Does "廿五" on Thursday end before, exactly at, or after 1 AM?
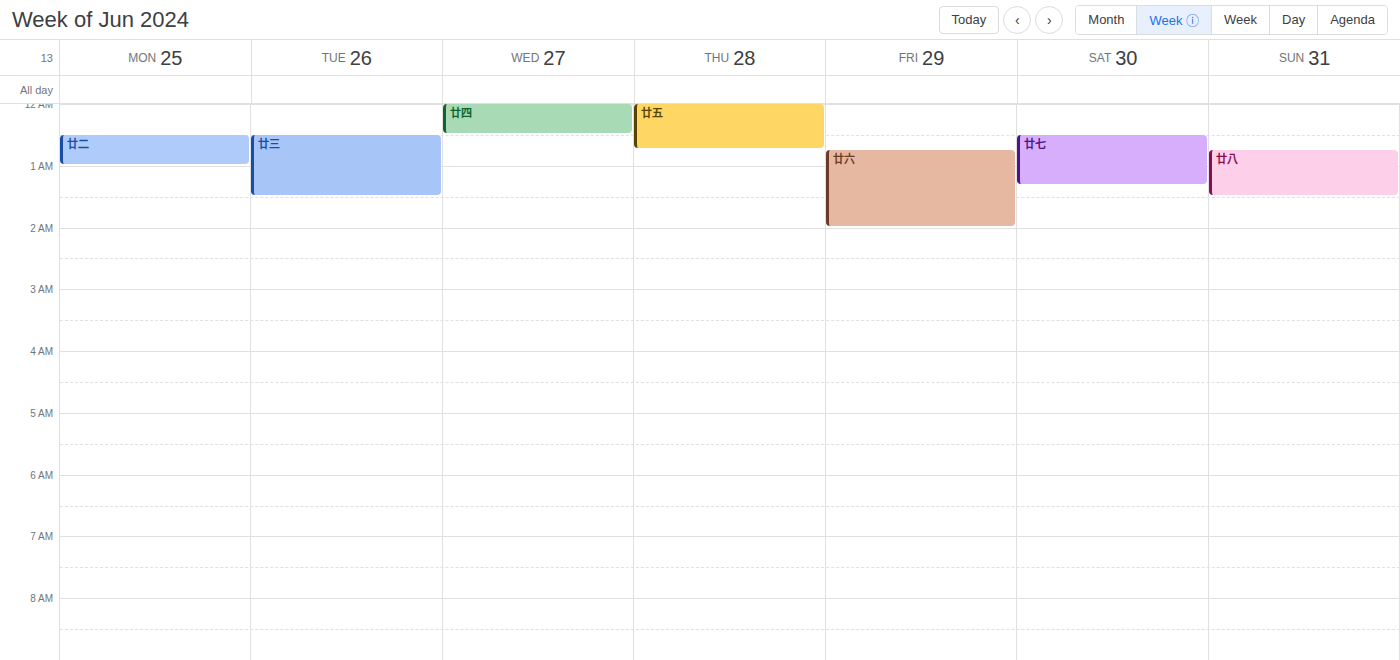
12:45 AM -- before 1 AM, 15 minutes above the 1 AM line.